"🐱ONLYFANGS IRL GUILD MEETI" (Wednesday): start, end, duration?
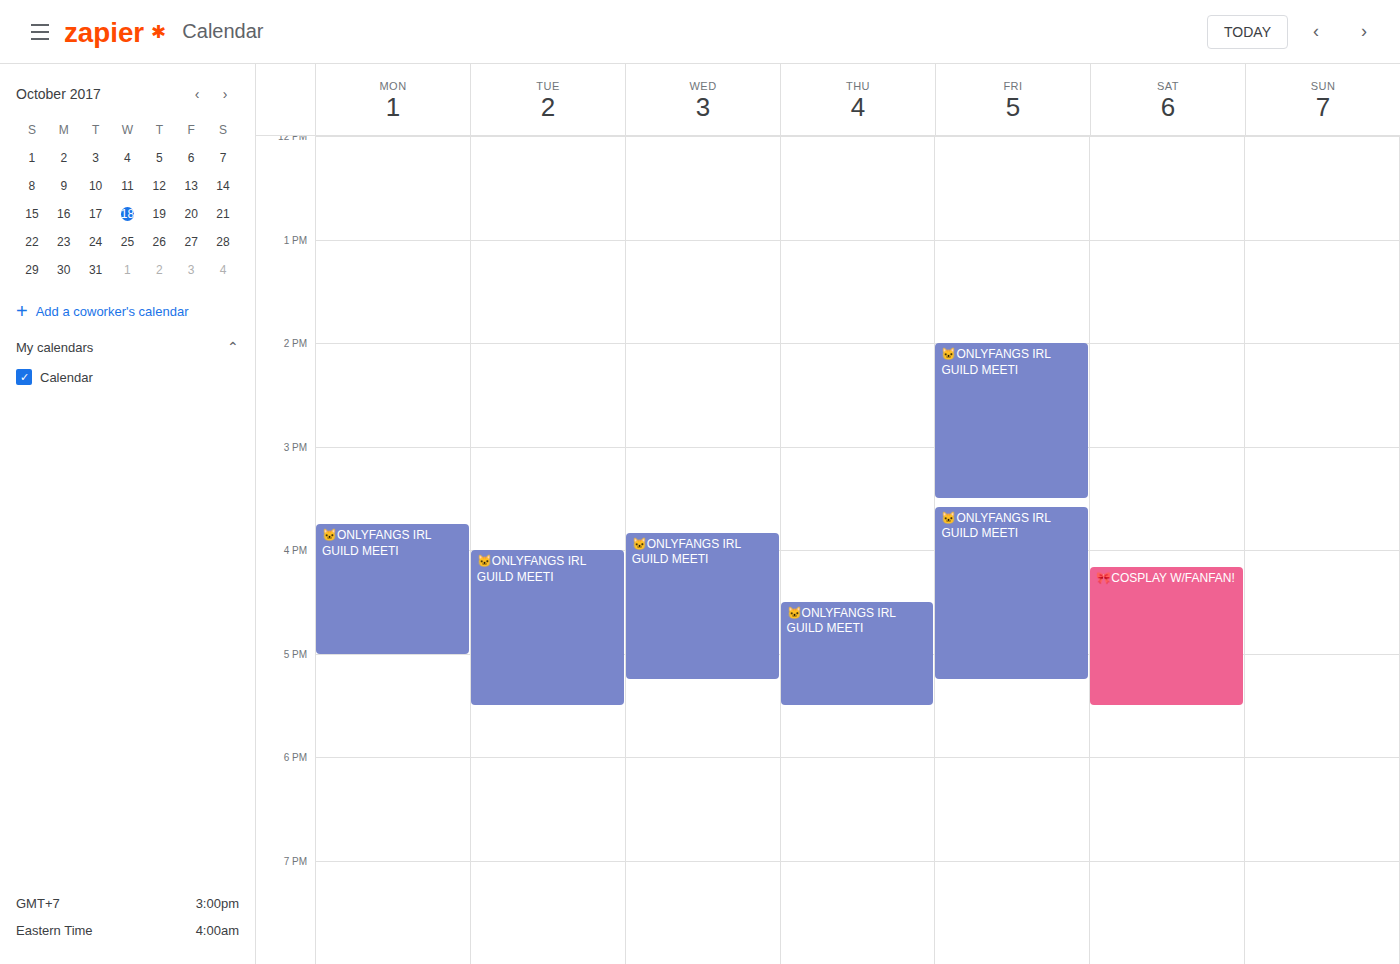
3:50 PM to 5:15 PM, 1 hour 25 minutes